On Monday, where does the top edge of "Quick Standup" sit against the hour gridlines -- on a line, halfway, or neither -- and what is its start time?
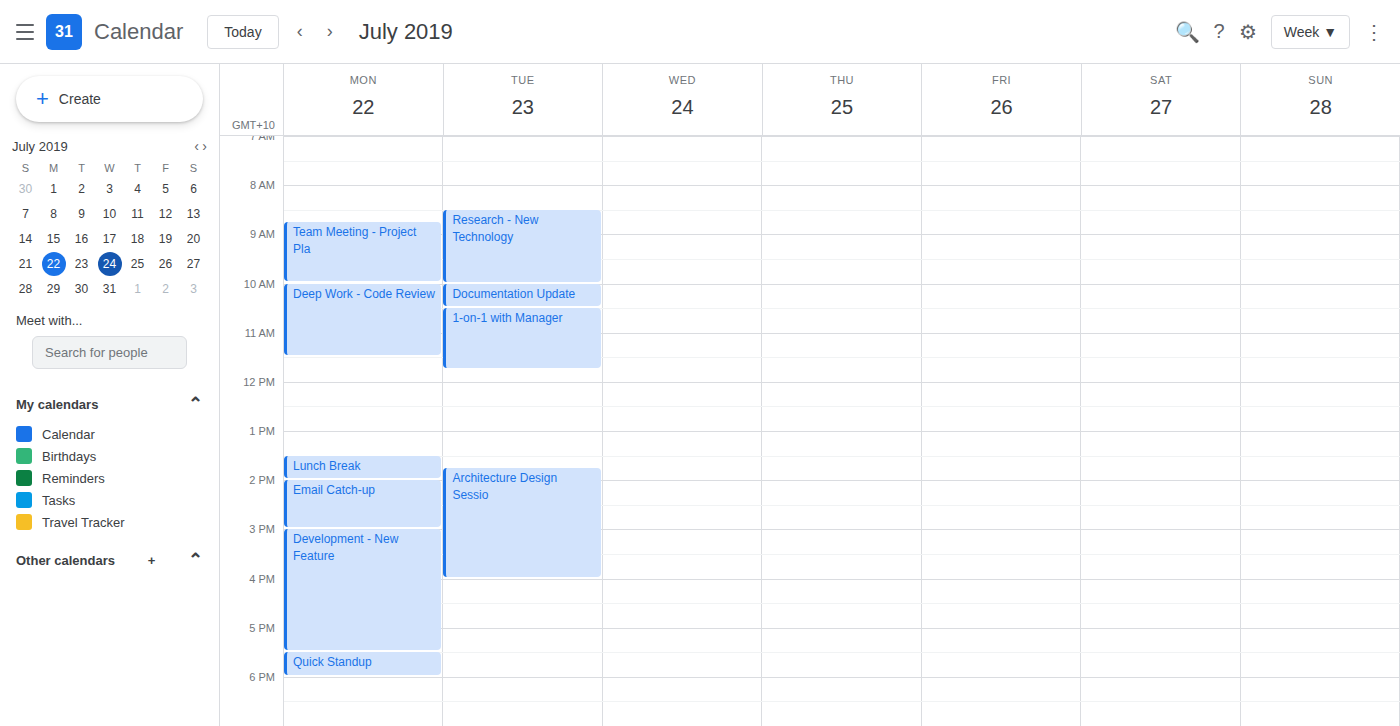
5:30 PM -- halfway between the 5 PM and 6 PM lines.